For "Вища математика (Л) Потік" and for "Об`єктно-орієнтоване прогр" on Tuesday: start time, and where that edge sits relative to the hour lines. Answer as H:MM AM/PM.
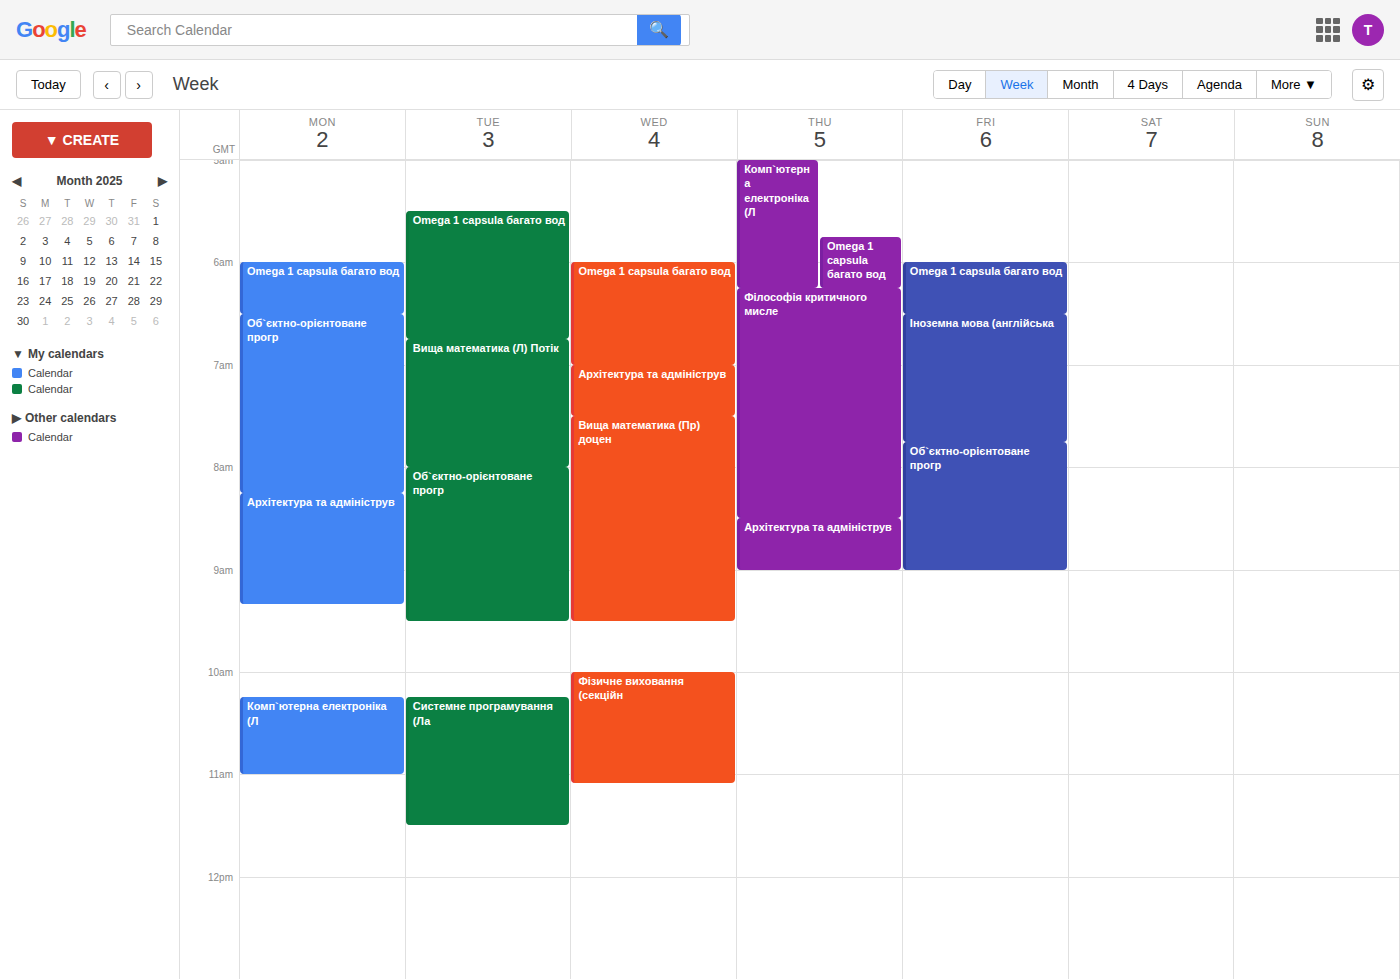
"Вища математика (Л) Потік": 6:45 AM, neither: three quarters of the way from the 6 AM line to the 7 AM line. "Об`єктно-орієнтоване прогр": 8:00 AM, exactly on the 8 AM line.